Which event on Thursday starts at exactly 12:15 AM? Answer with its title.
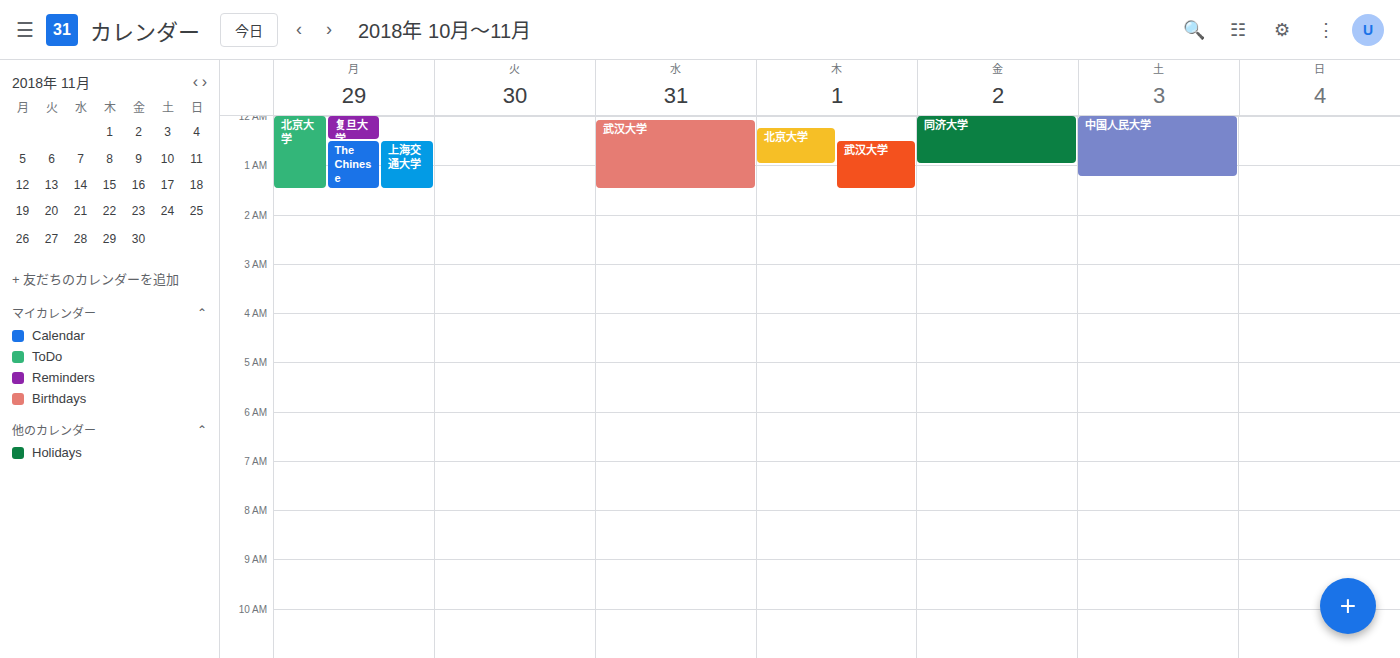
"北京大学"